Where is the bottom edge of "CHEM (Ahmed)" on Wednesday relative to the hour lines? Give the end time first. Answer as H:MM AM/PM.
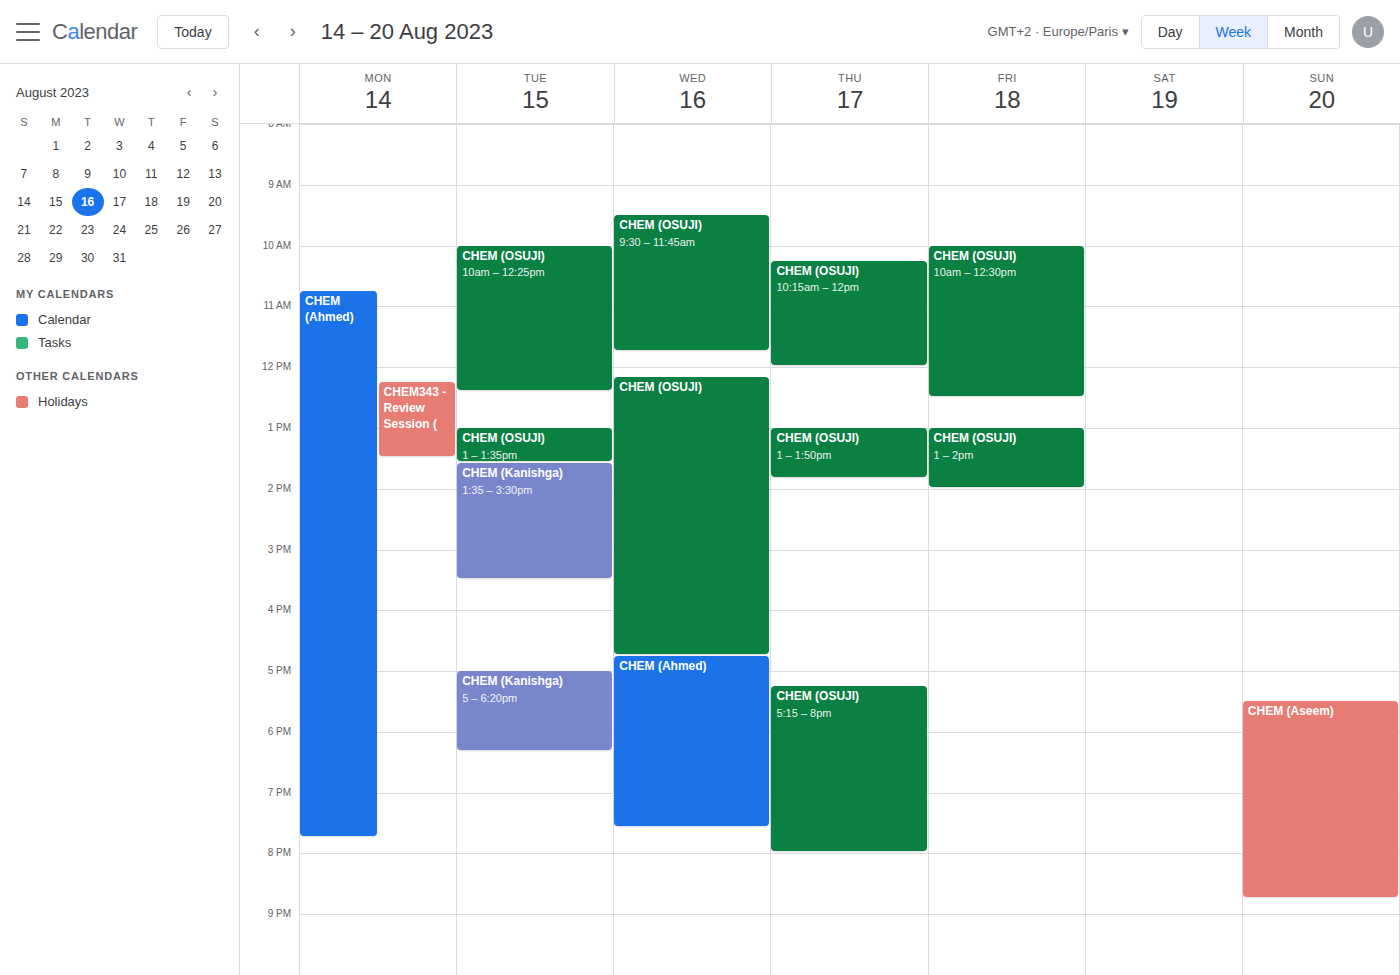
7:35 PM -- neither: 35 minutes below the 7 PM line and 25 minutes above the 8 PM line.